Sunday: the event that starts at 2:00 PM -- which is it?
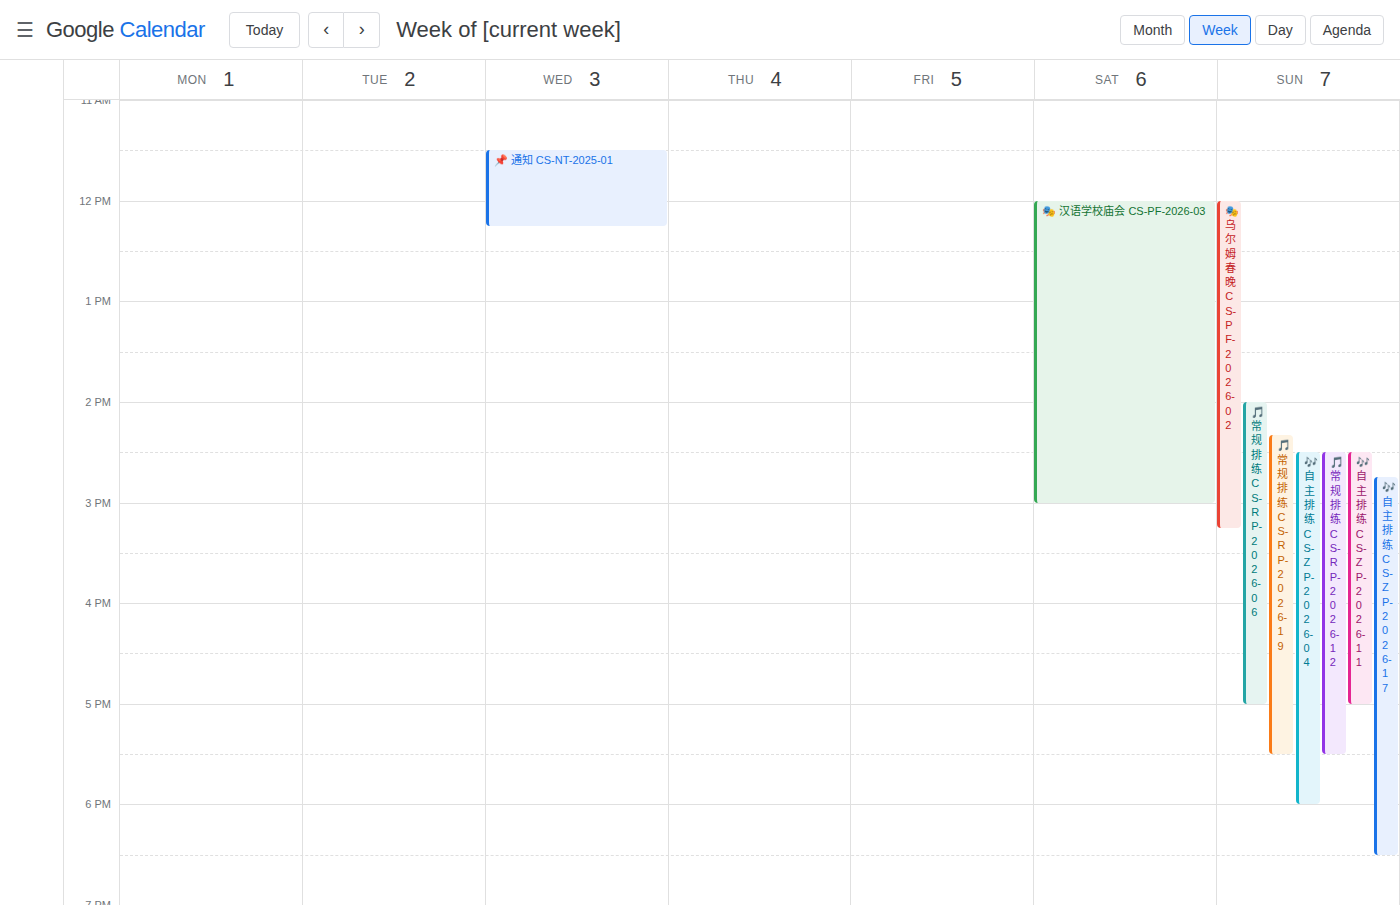
"🎵 常规排练 CS-RP-2026-06"